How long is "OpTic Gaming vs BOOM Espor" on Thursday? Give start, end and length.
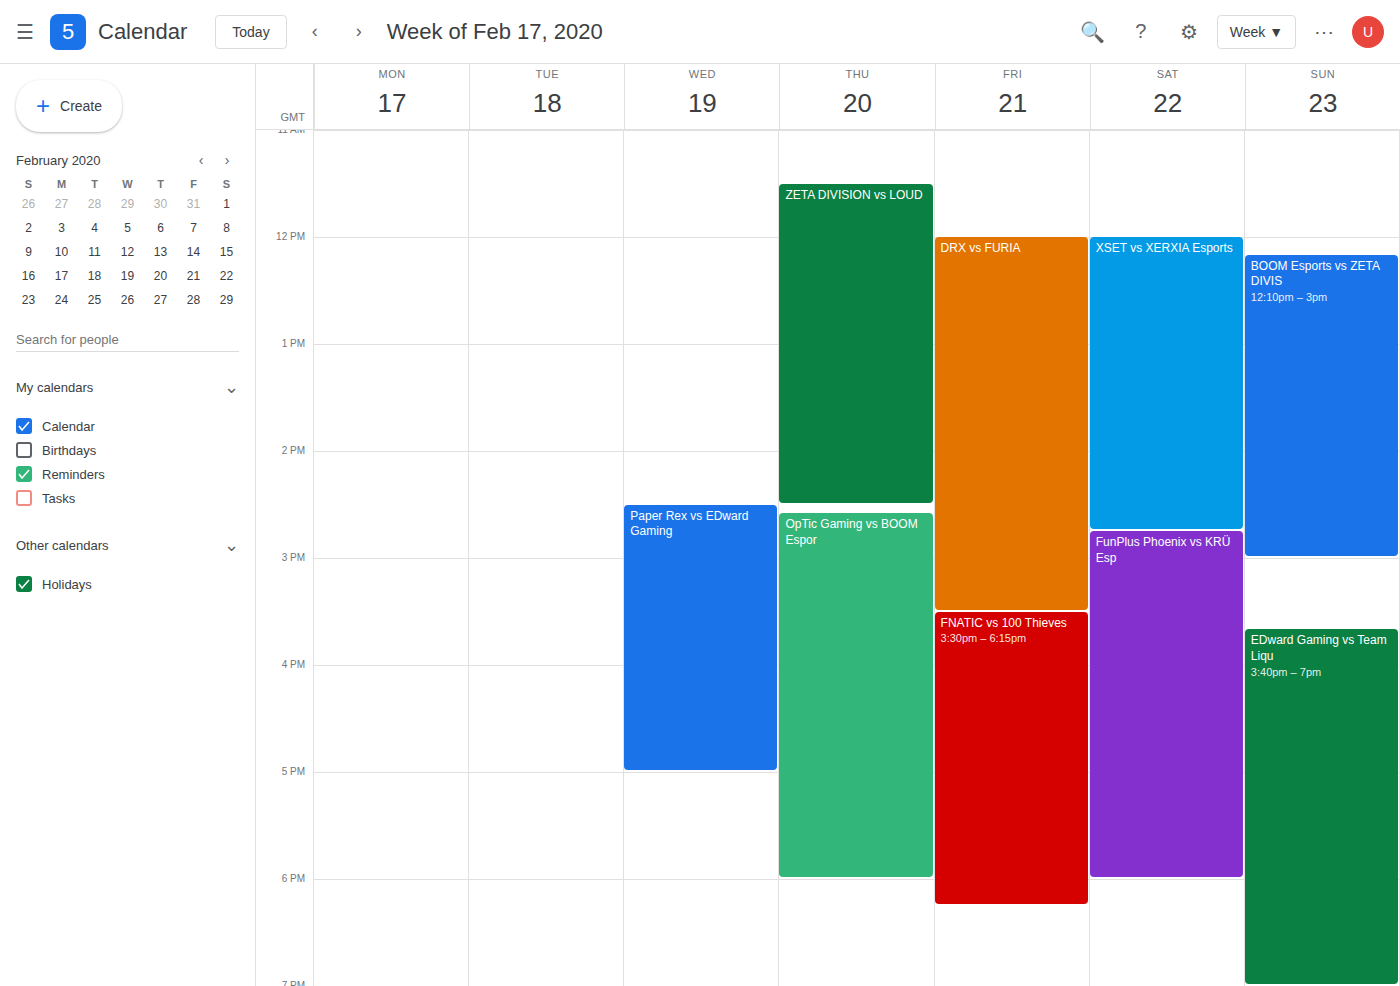
2:35 PM to 6:00 PM, 3 hours 25 minutes